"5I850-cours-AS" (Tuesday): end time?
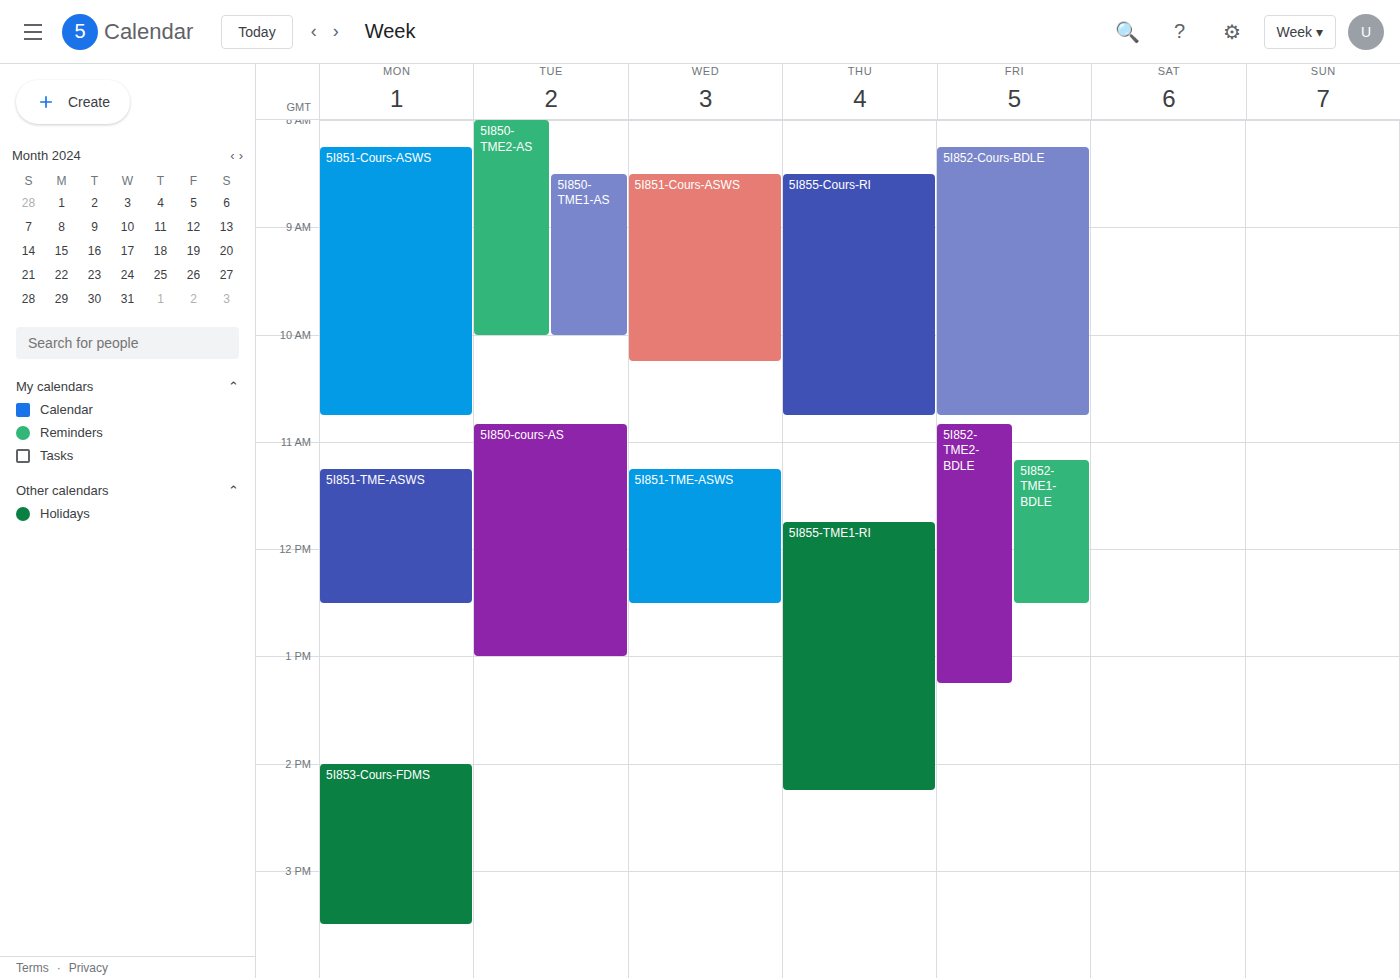
1:00 PM